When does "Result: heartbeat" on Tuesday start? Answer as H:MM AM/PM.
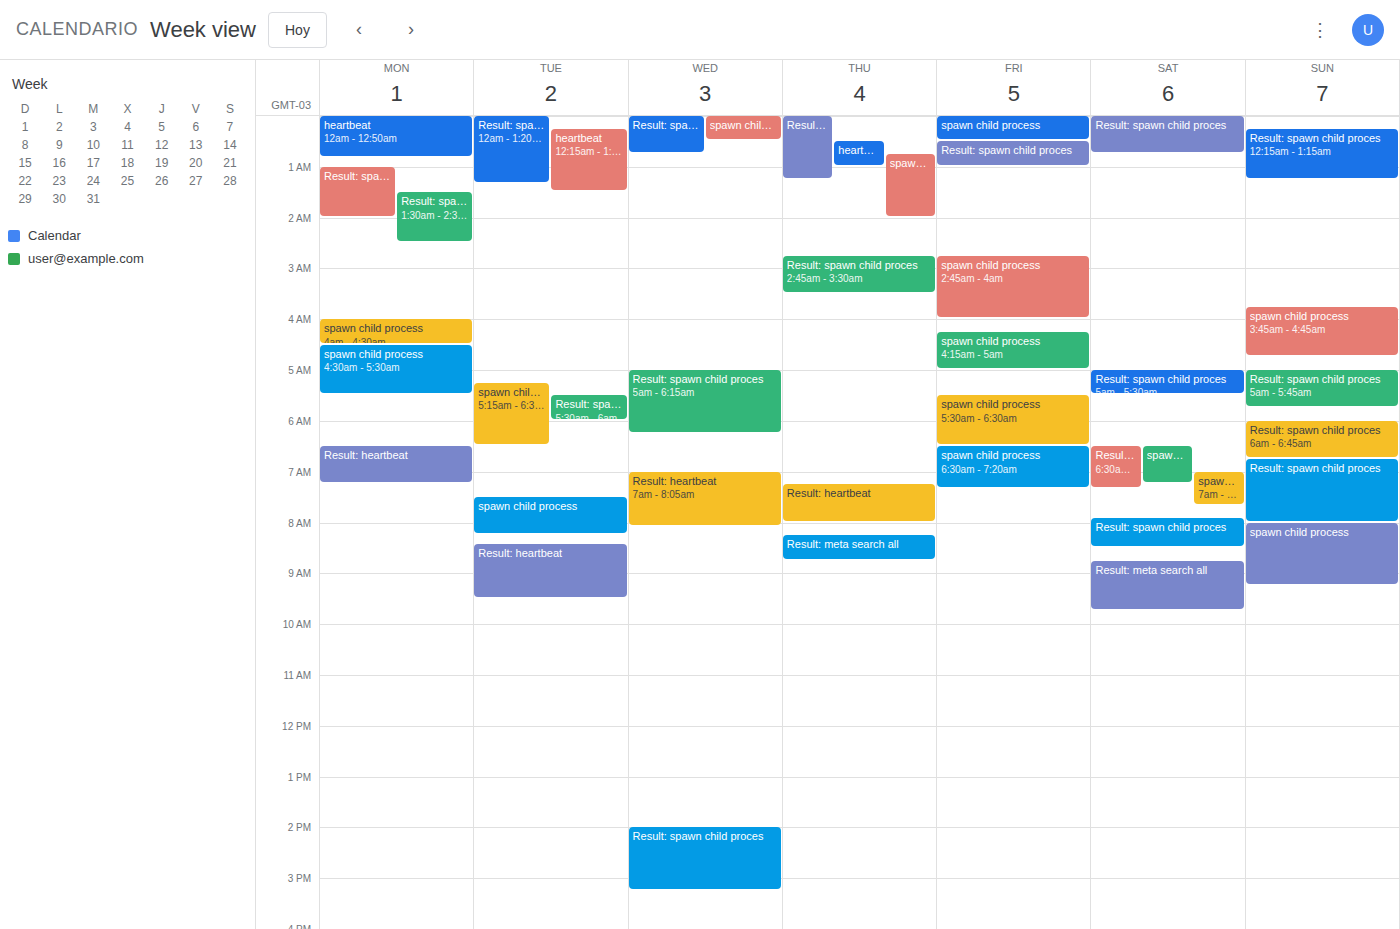
8:25 AM